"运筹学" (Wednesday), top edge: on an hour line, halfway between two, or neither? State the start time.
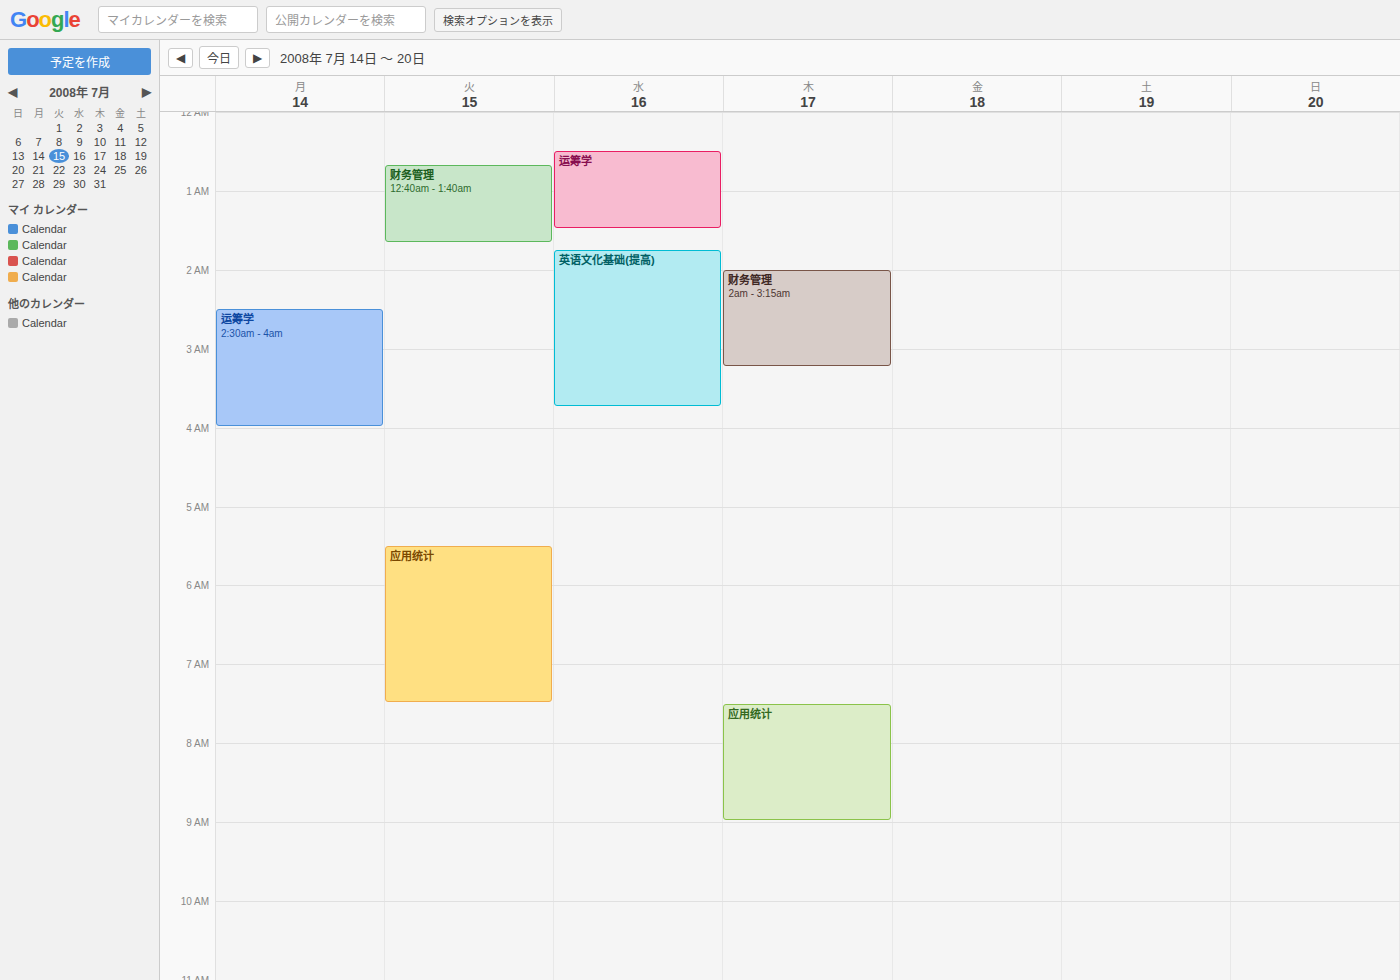
12:30 AM -- halfway between the 12 AM and 1 AM lines.